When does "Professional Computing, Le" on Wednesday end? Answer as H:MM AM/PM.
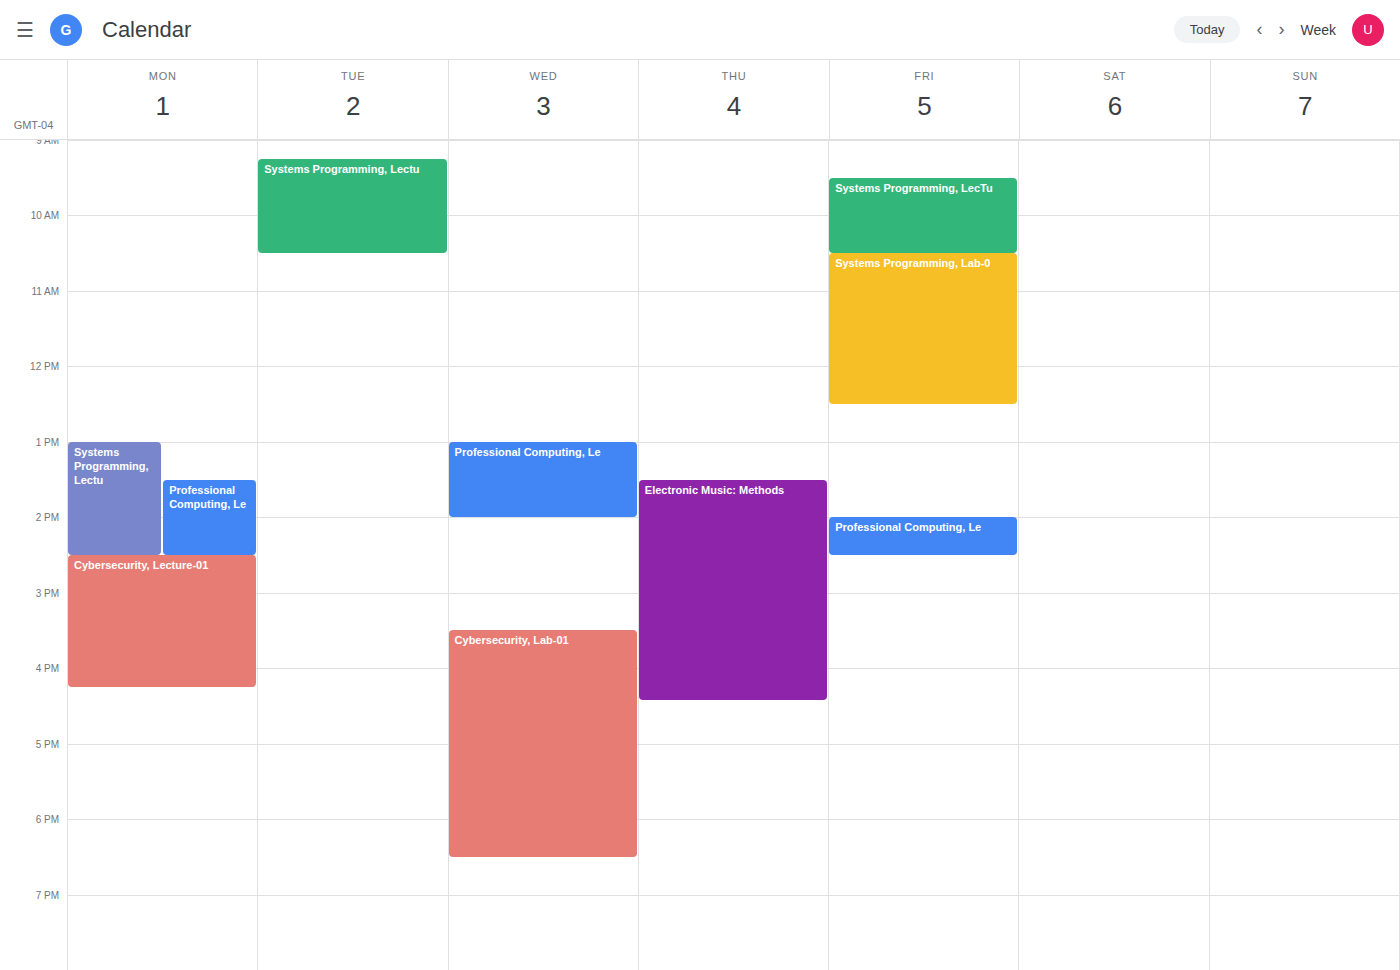
2:00 PM